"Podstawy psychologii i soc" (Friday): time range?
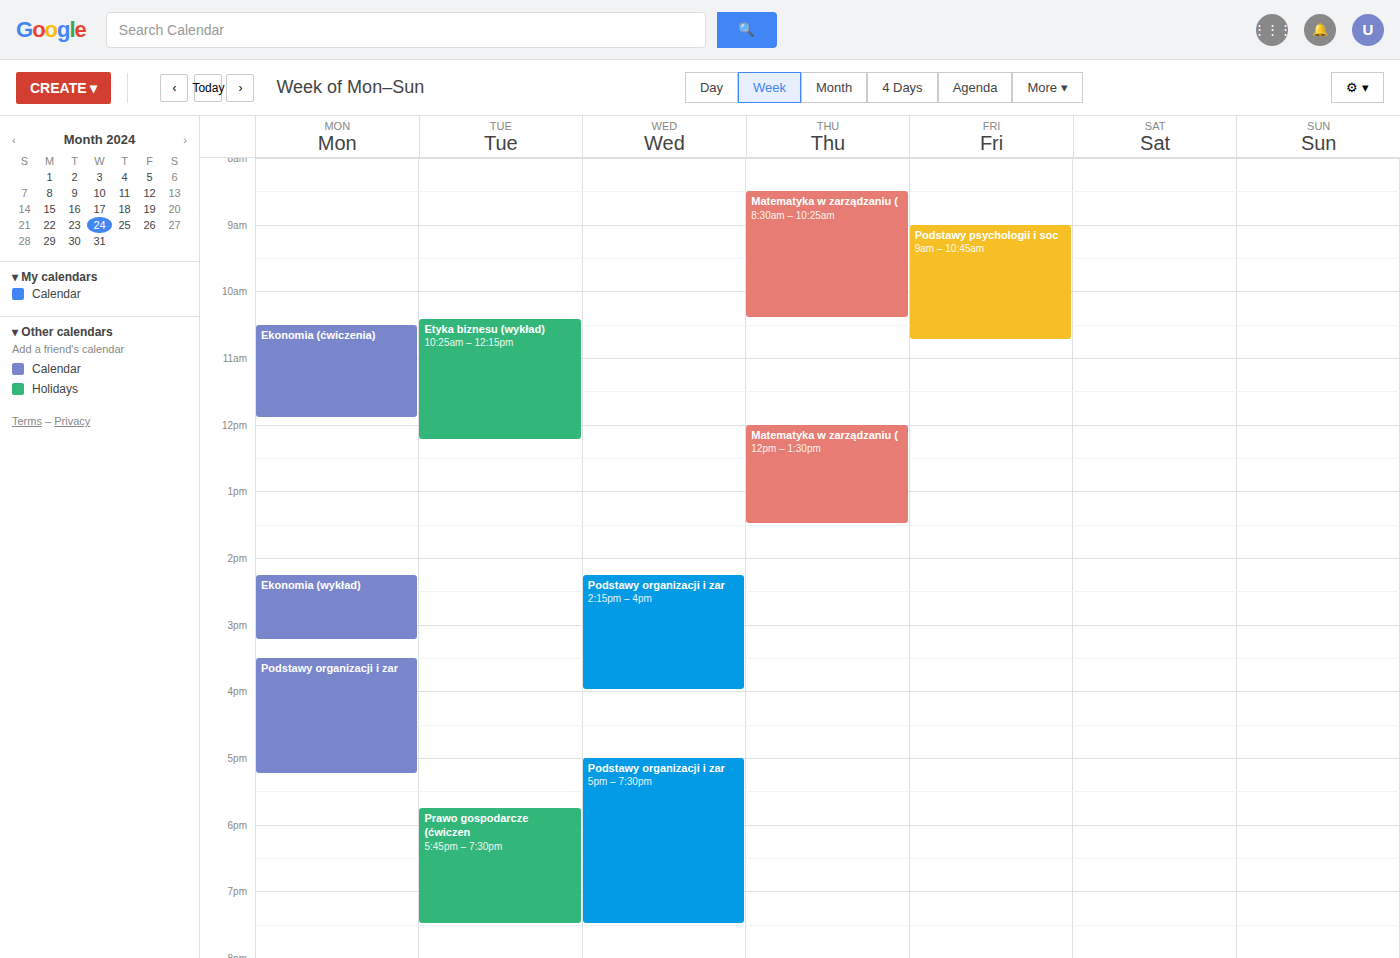
9:00 AM to 10:45 AM